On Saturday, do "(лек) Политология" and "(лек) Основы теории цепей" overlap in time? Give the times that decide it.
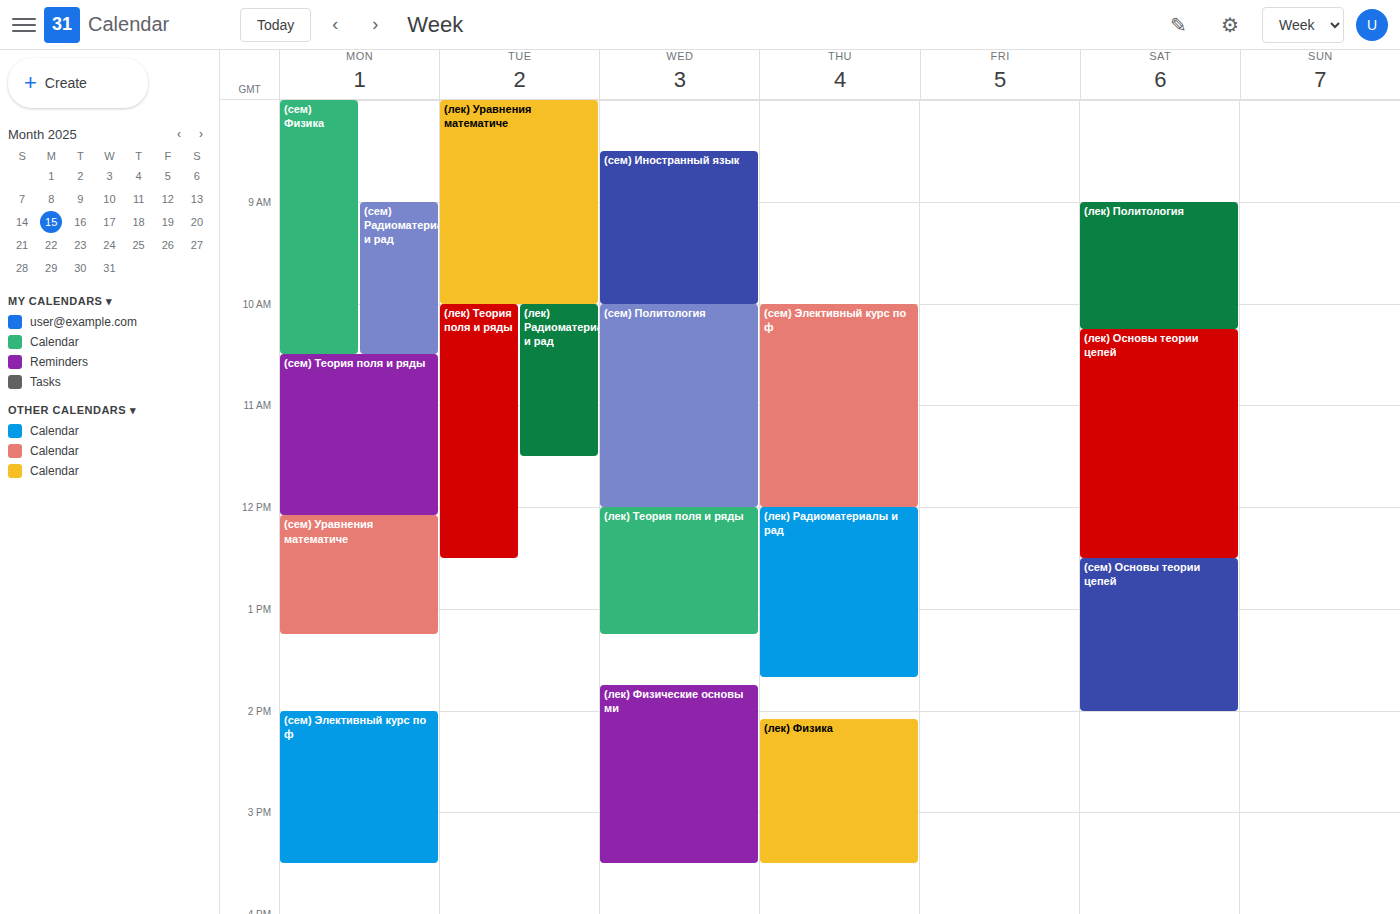
"(лек) Политология" ends at 10:15 AM, exactly when "(лек) Основы теории цепей" starts -- they touch but do not overlap.